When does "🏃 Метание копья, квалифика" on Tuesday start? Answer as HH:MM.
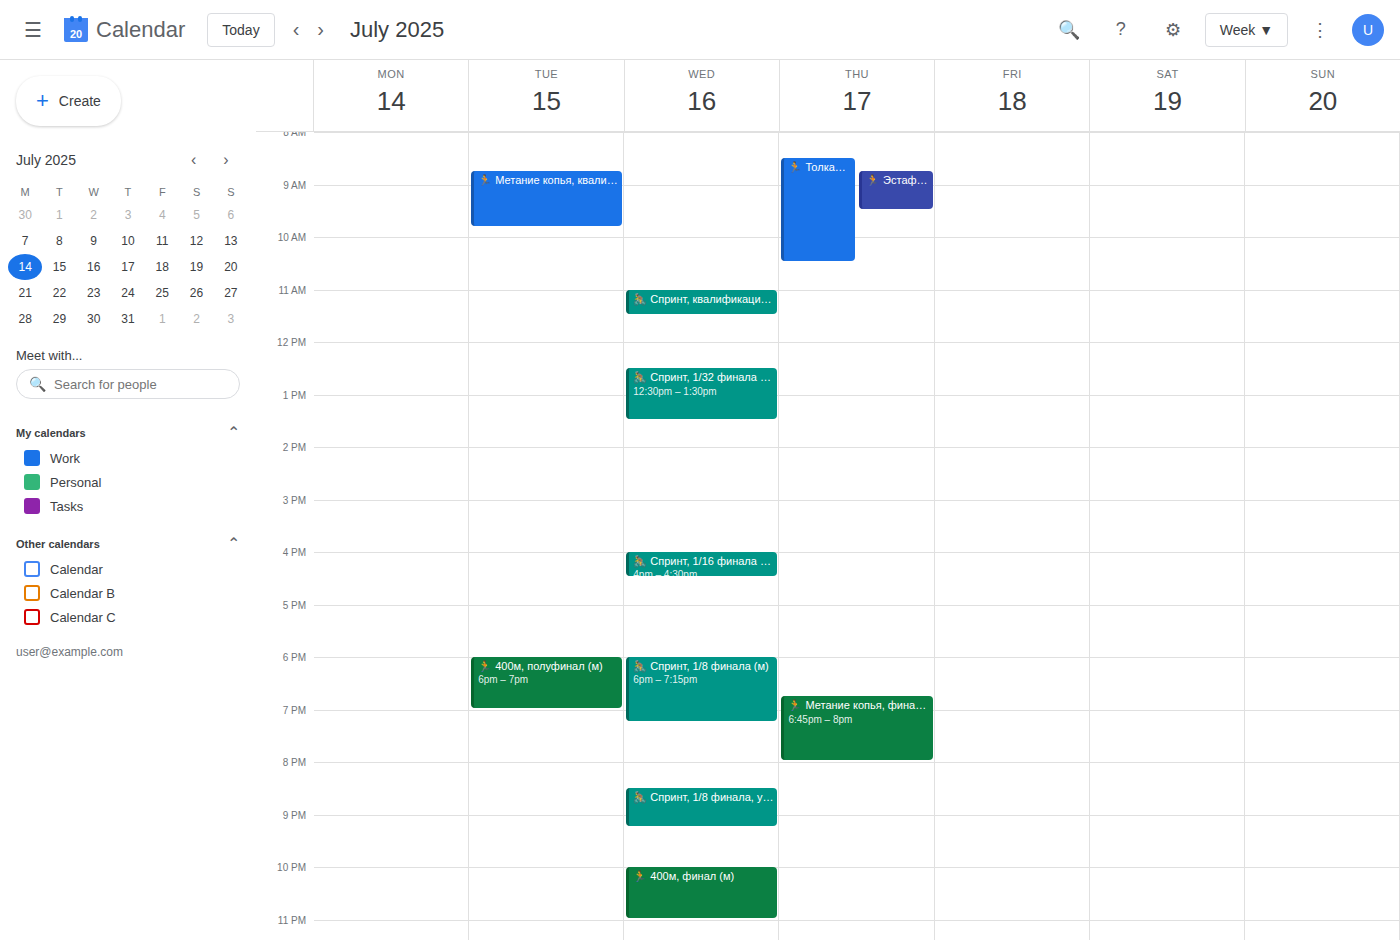
08:45